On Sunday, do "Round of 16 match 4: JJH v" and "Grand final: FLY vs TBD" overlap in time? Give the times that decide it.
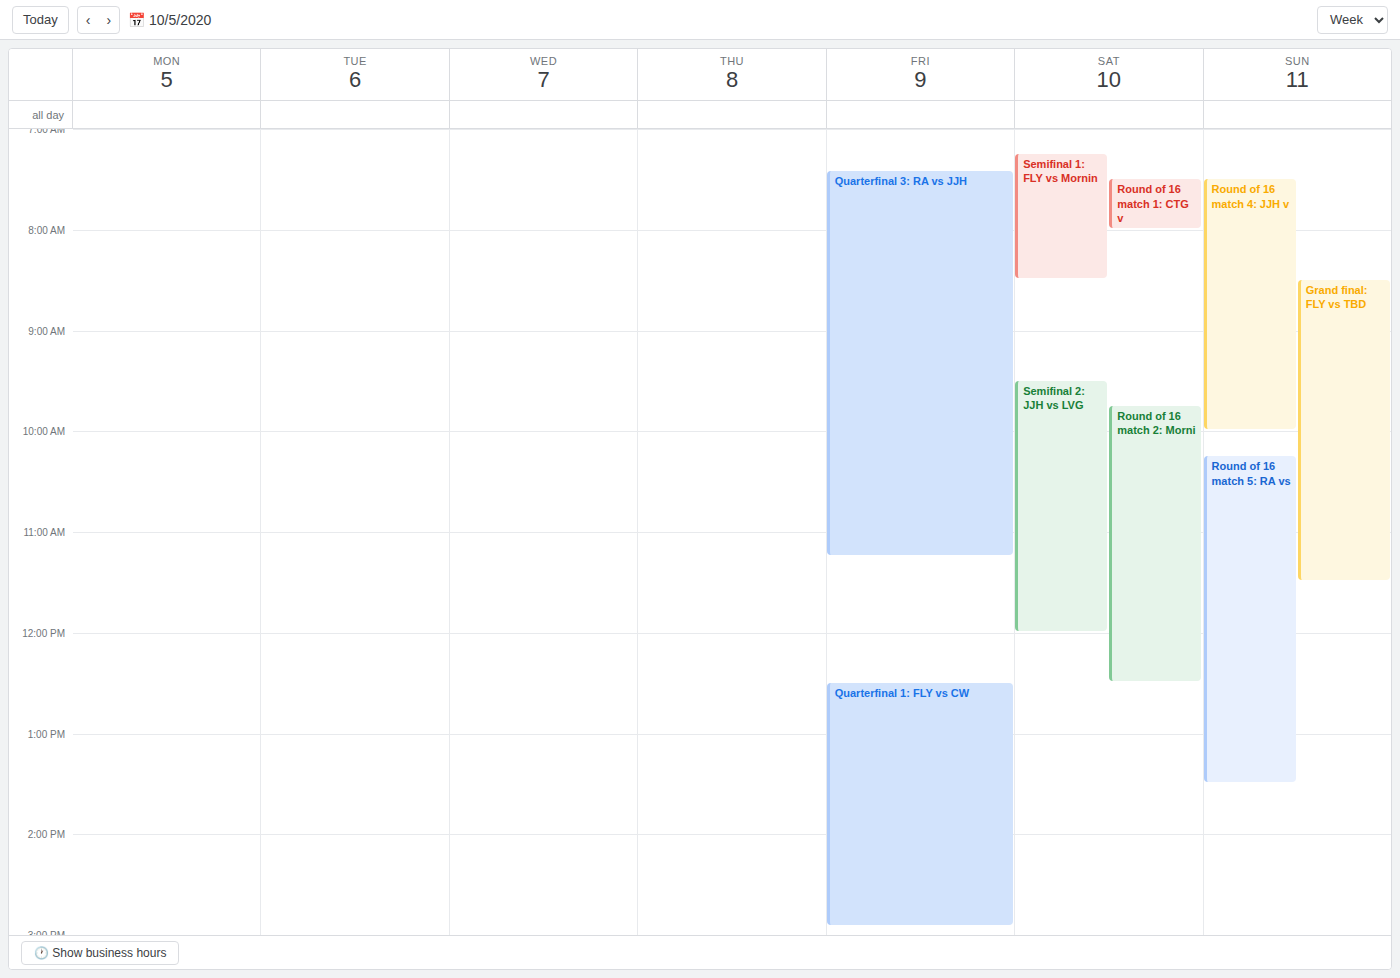
"Grand final: FLY vs TBD" starts at 8:30 AM, before "Round of 16 match 4: JJH v" ends at 10:00 AM -- they overlap.